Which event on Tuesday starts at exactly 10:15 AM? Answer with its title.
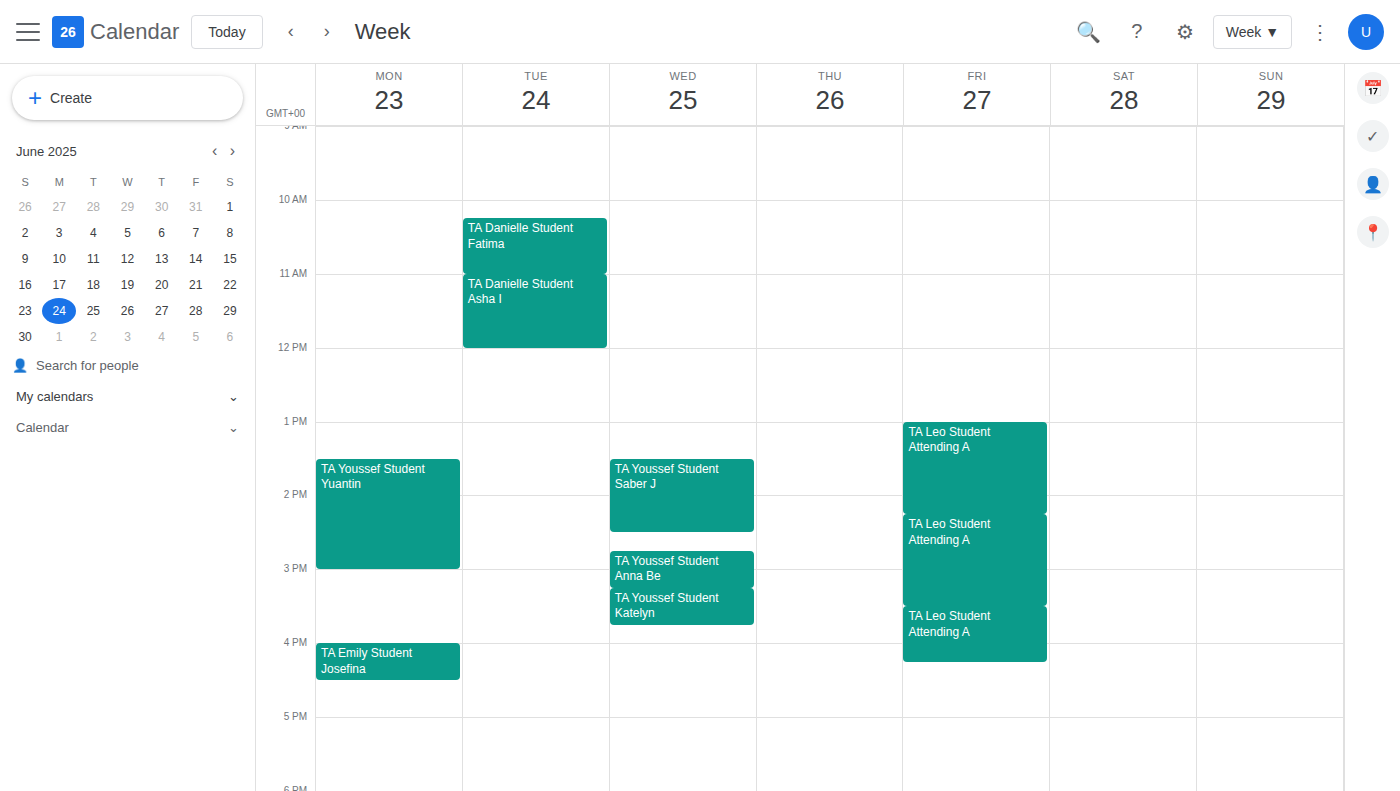
"TA Danielle Student Fatima"